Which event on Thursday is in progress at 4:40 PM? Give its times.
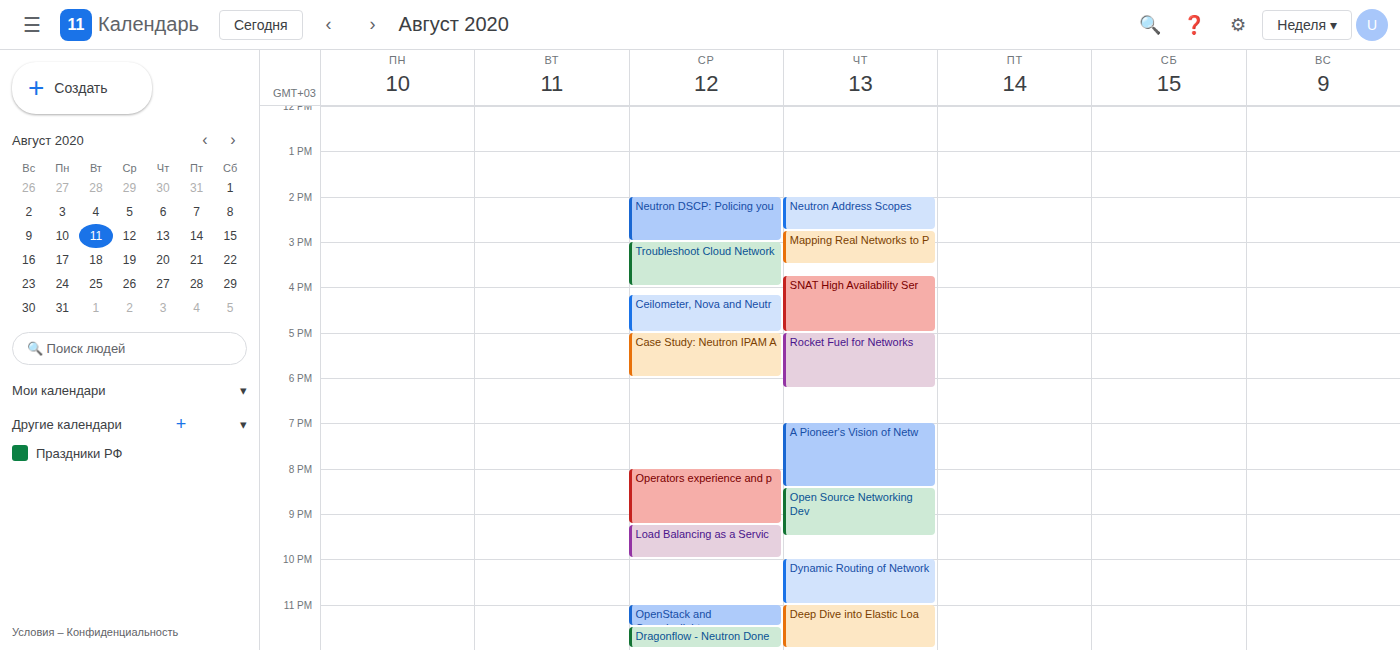
"SNAT High Availability Ser", 3:45 PM to 5:00 PM